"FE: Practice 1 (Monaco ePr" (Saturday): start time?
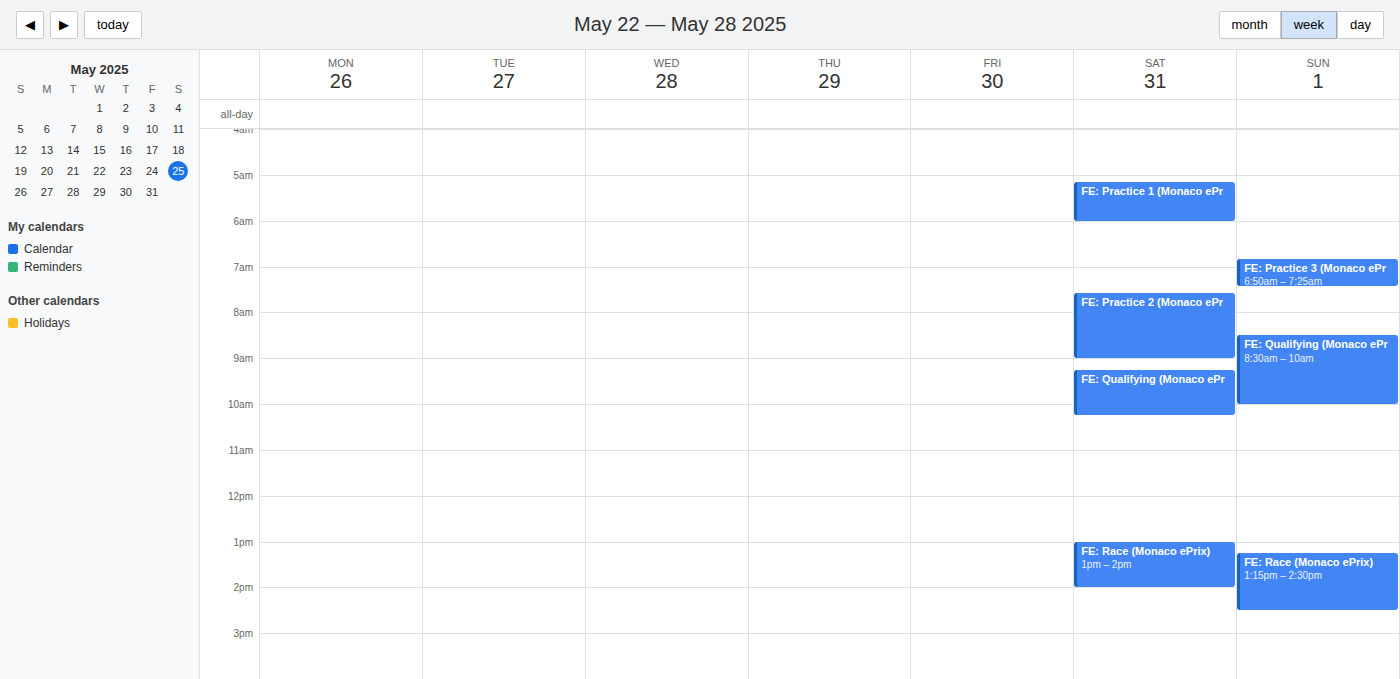
5:10 AM